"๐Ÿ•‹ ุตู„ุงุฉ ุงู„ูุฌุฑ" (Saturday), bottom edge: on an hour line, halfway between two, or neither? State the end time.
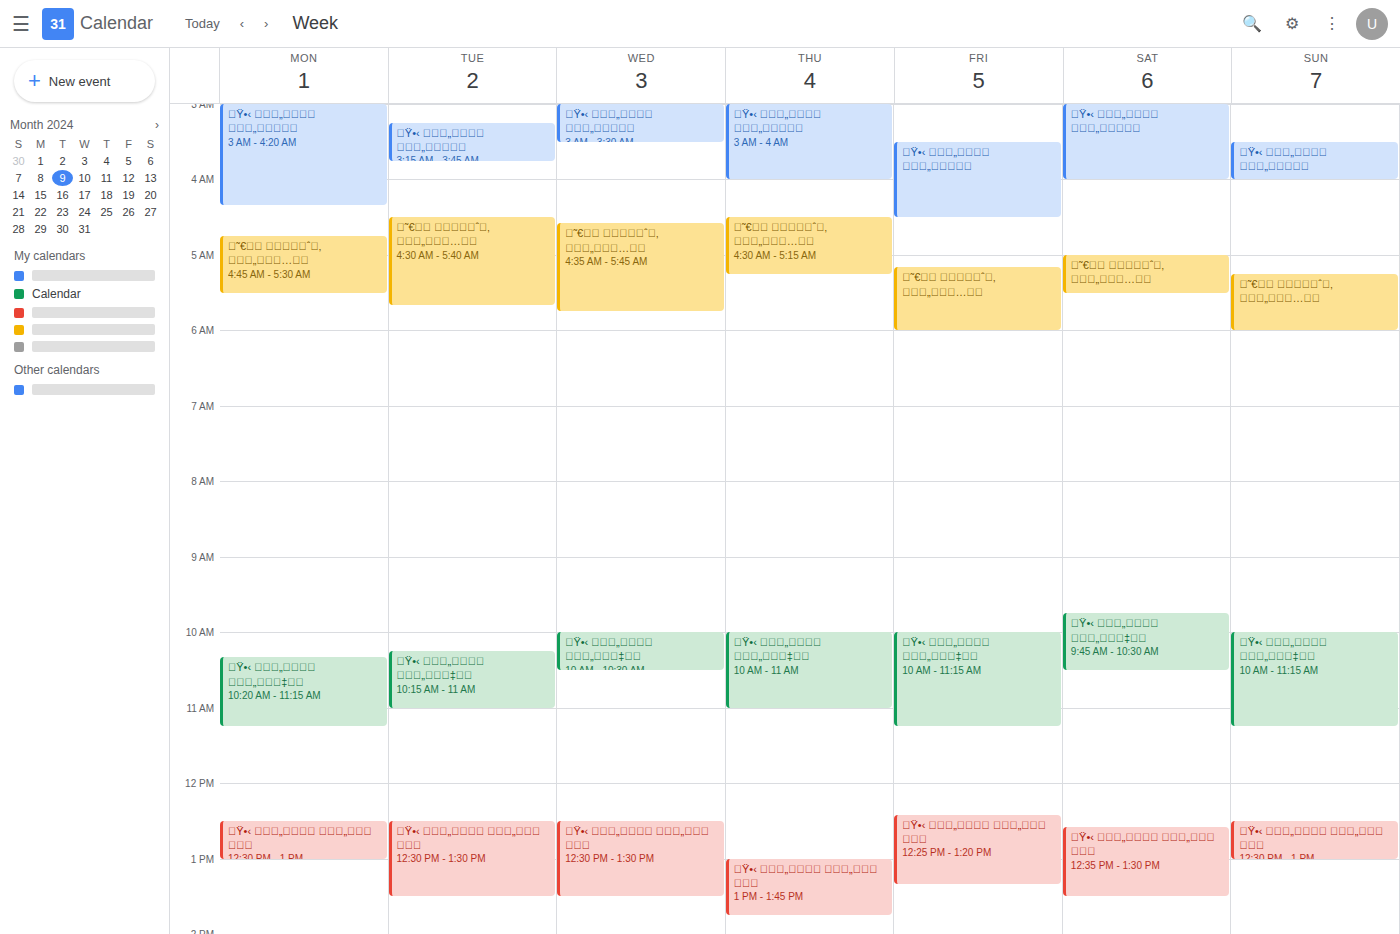
4:00 AM -- exactly on the 4 AM line.